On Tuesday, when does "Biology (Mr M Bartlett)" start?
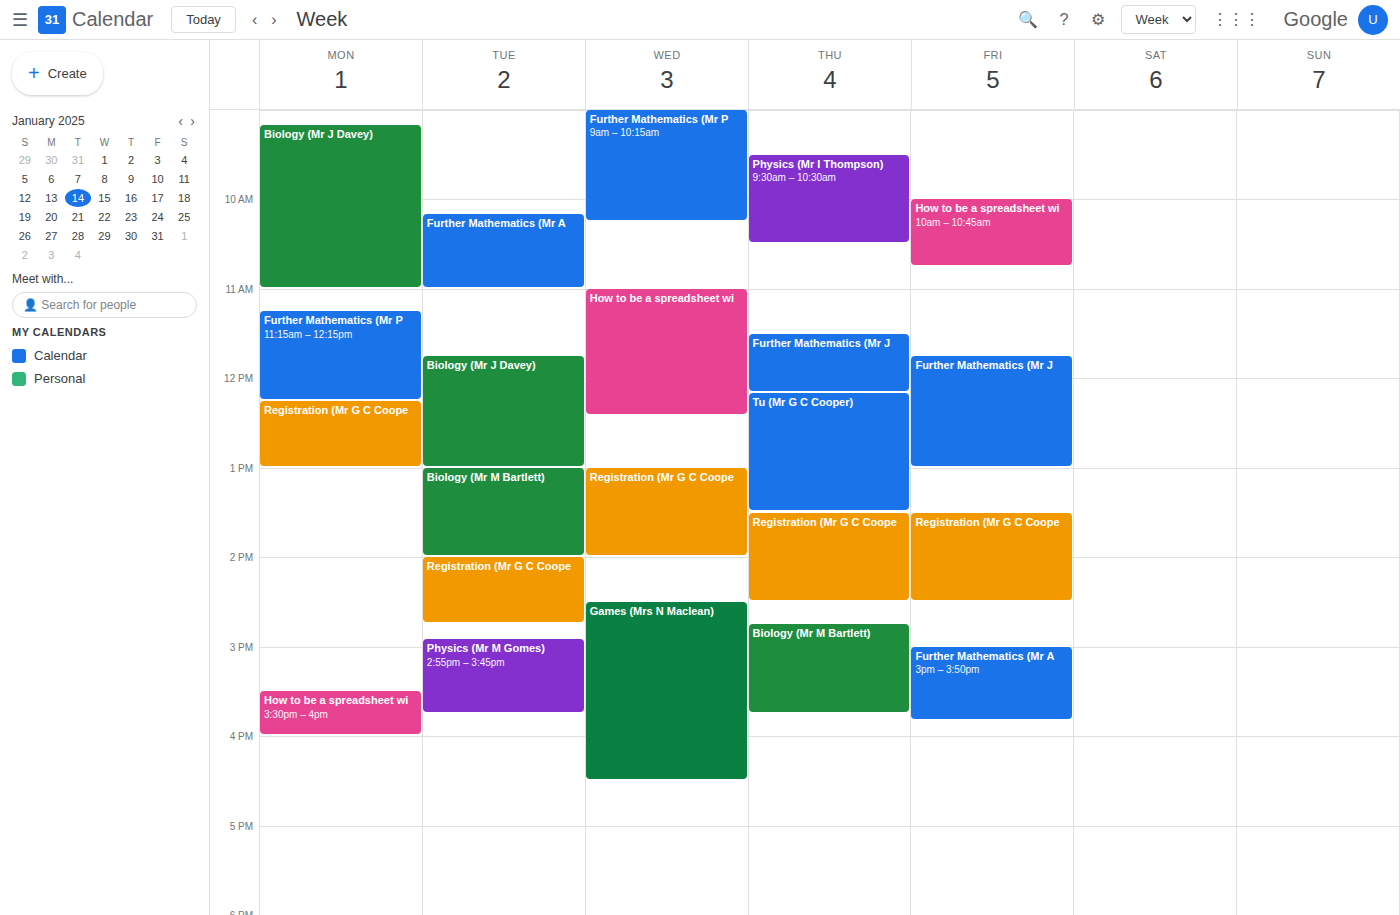
1:00 PM